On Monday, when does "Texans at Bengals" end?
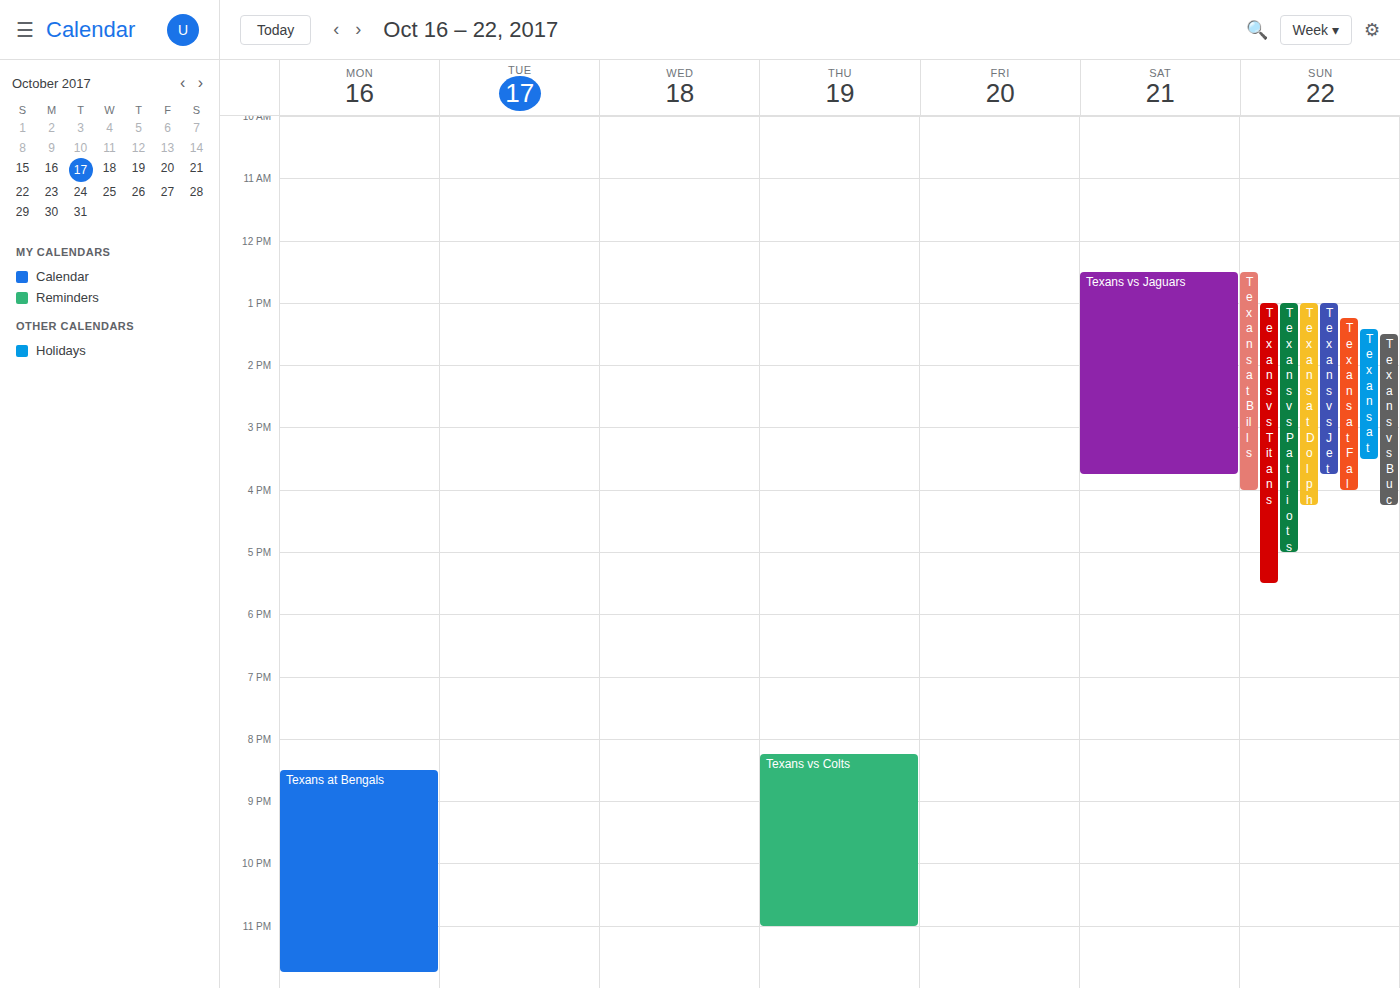
11:45 PM